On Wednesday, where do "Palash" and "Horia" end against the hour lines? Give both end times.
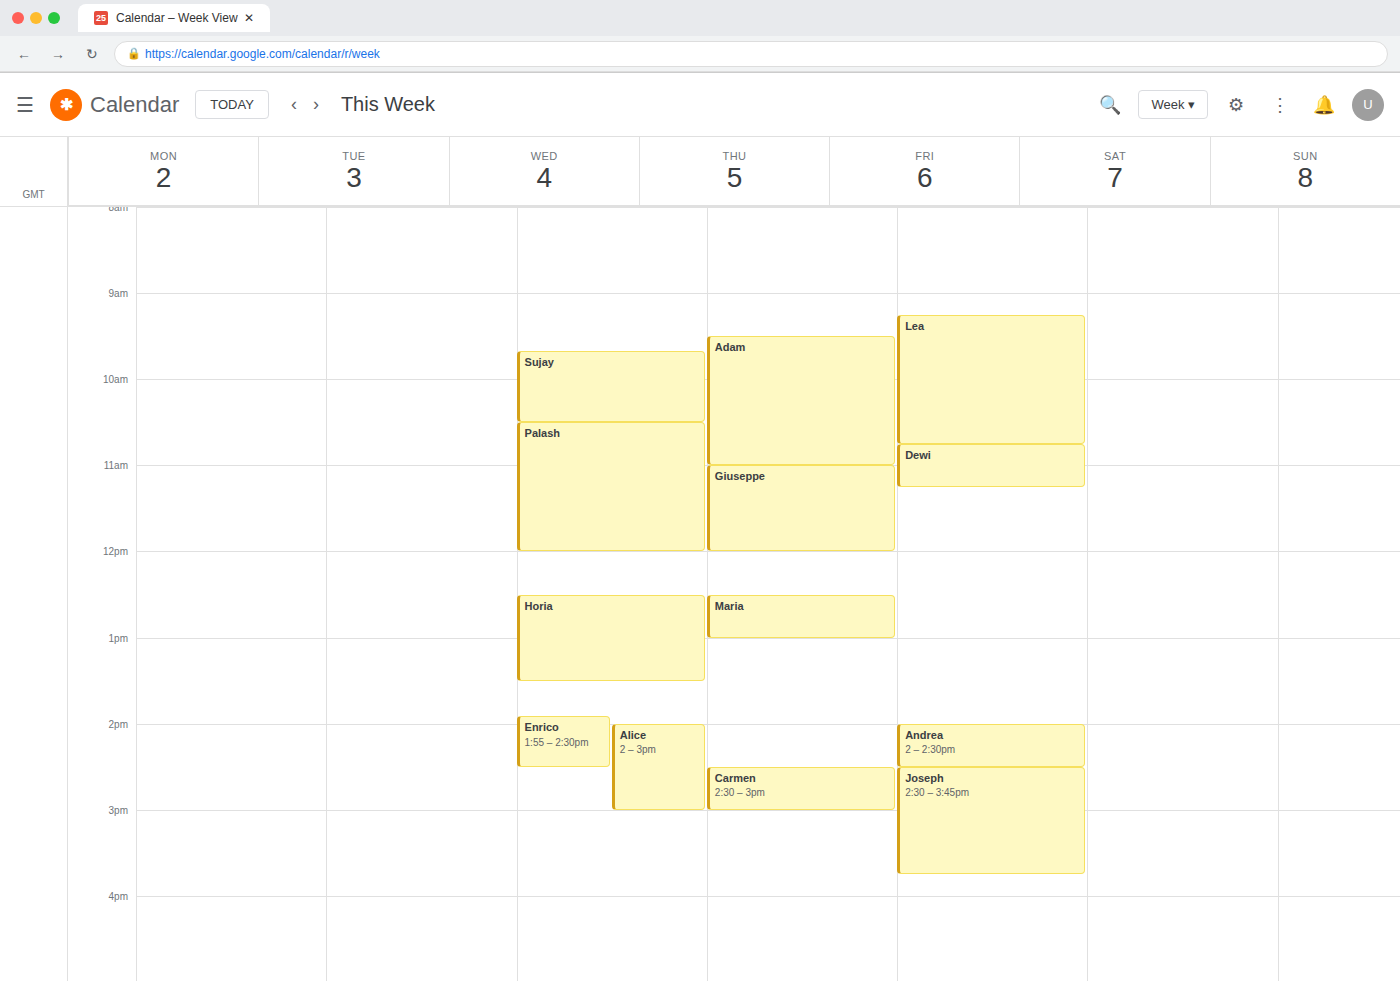
"Palash": 12:00 PM, exactly on the 12 PM line. "Horia": 1:30 PM, halfway between the 1 PM and 2 PM lines.